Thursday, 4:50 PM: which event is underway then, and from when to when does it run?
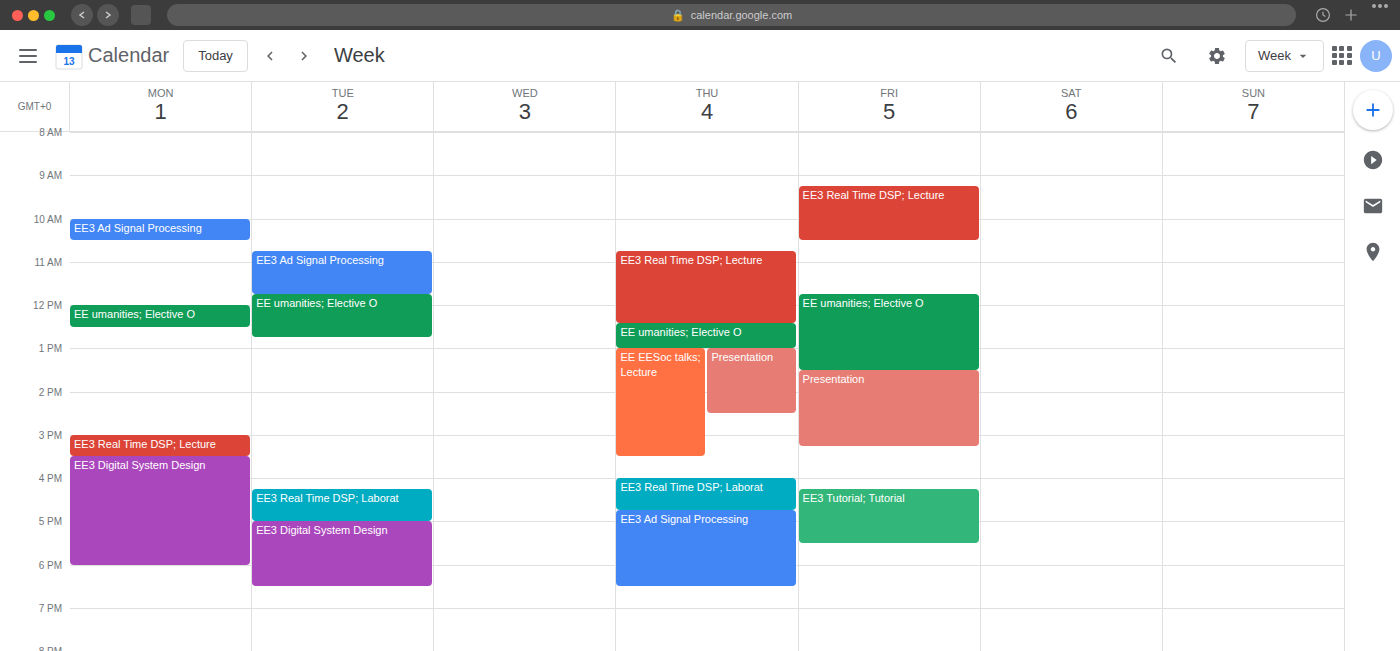
"EE3 Ad Signal Processing", 4:45 PM to 6:30 PM